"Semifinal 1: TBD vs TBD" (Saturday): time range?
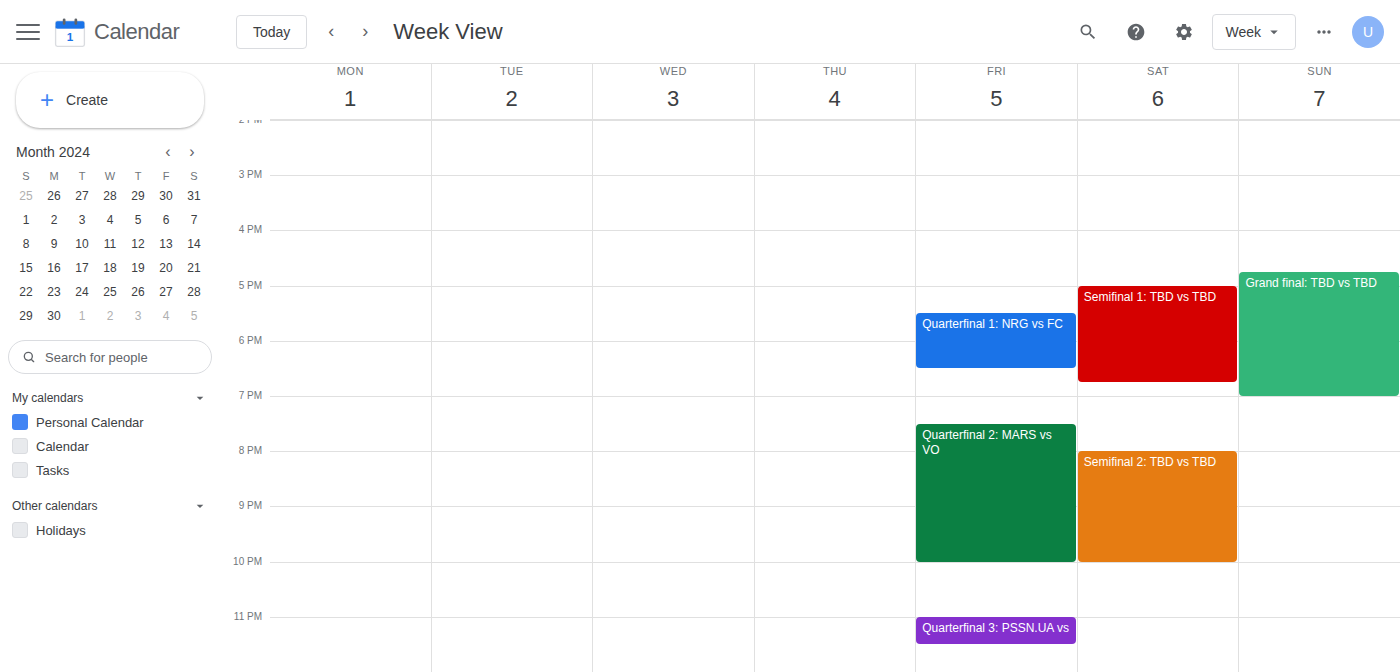
5:00 PM to 6:45 PM